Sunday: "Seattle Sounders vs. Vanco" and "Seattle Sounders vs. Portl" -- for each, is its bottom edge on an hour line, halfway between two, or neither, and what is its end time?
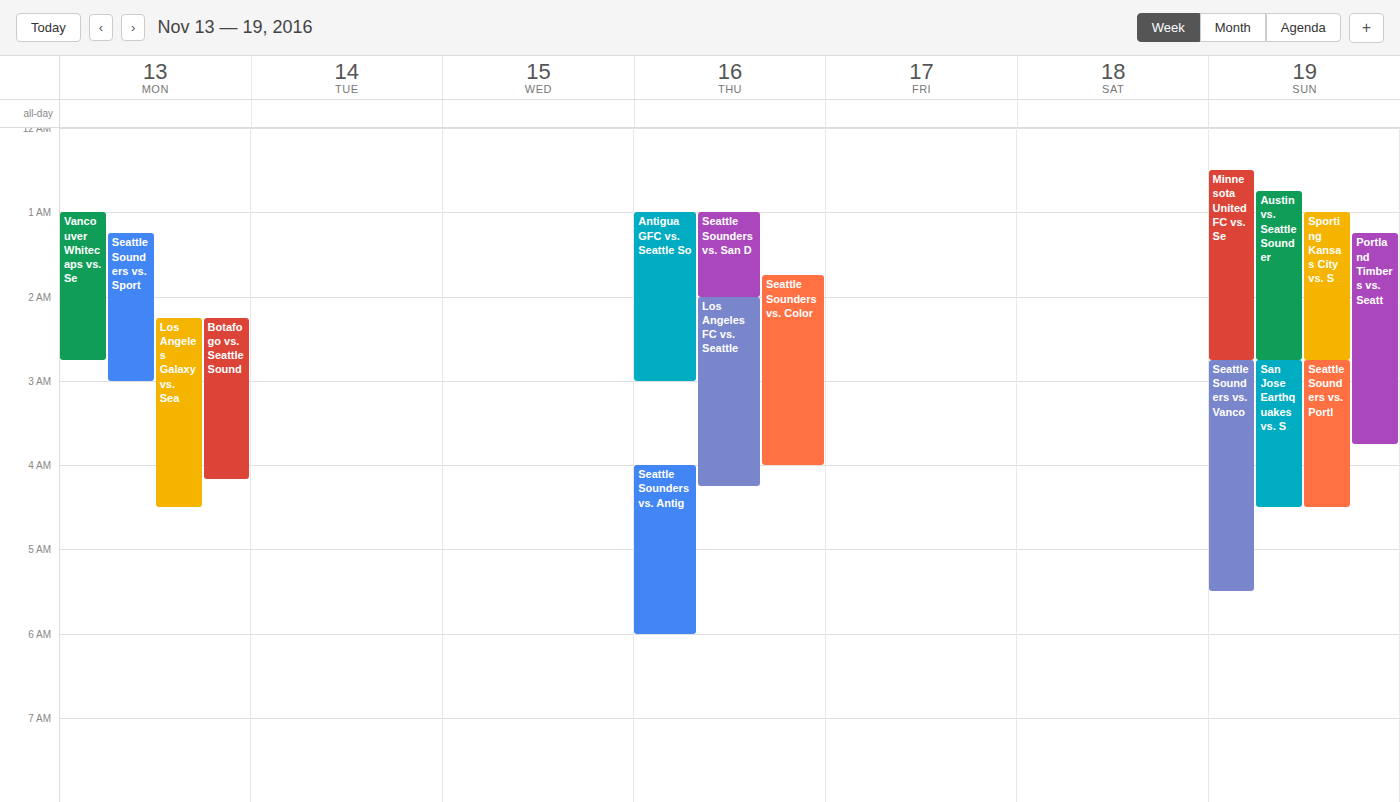
"Seattle Sounders vs. Vanco": 5:30 AM, halfway between the 5 AM and 6 AM lines. "Seattle Sounders vs. Portl": 4:30 AM, halfway between the 4 AM and 5 AM lines.